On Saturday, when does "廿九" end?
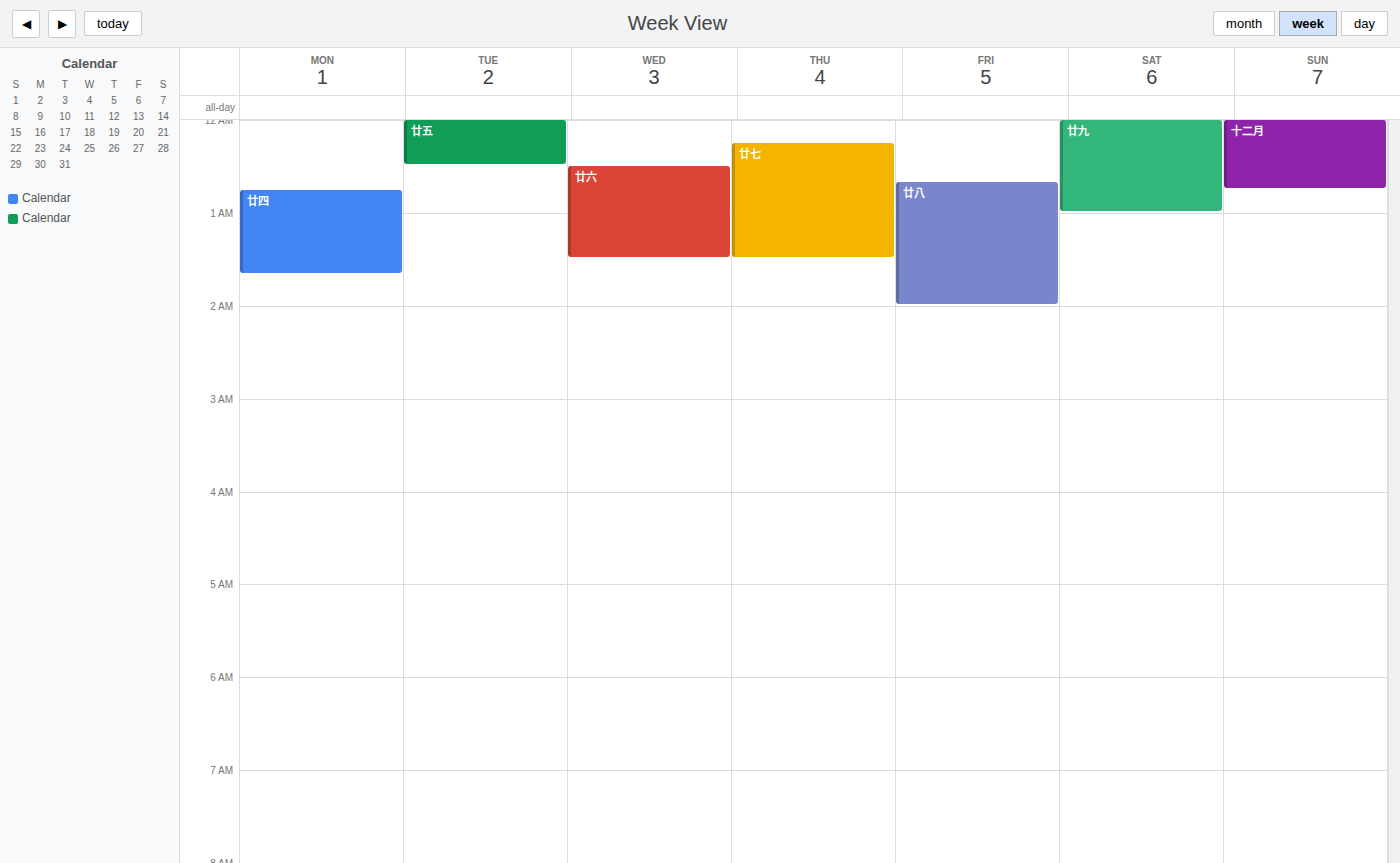
01:00